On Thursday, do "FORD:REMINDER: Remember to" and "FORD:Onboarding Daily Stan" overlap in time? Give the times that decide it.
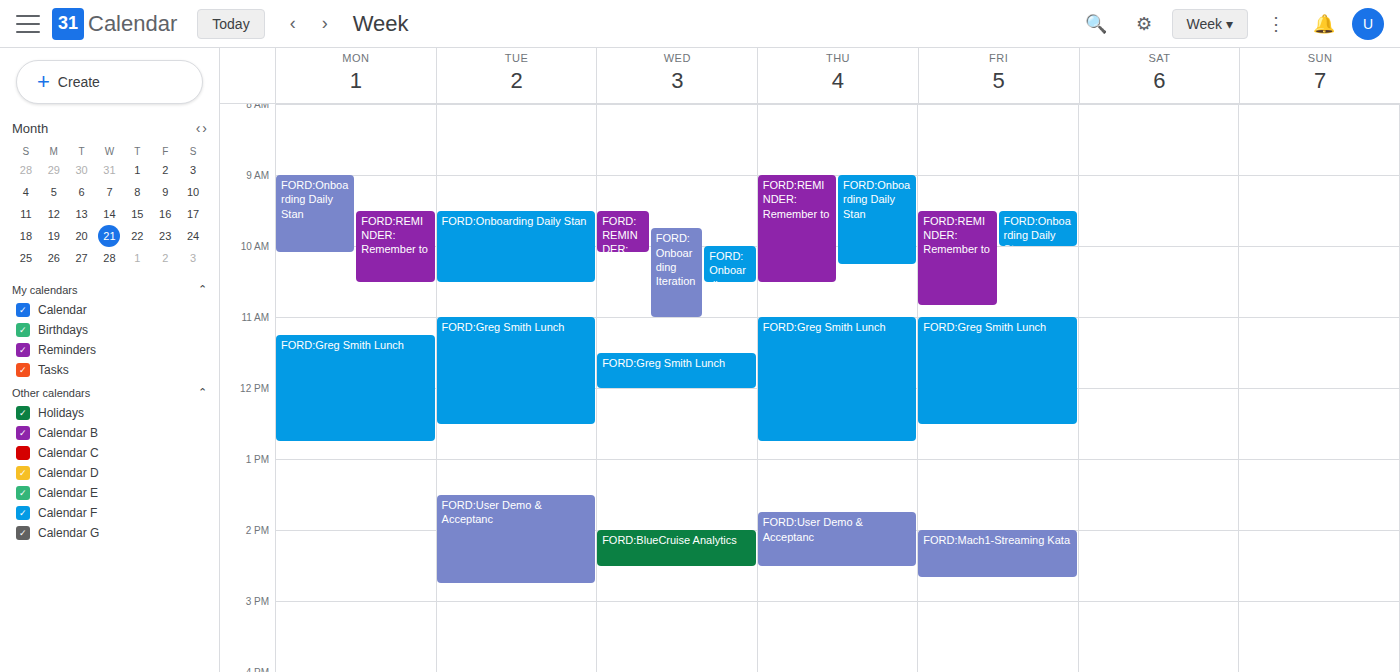
"FORD:Onboarding Daily Stan" runs 9:00 AM to 10:15 AM, inside "FORD:REMINDER: Remember to" -- they overlap.